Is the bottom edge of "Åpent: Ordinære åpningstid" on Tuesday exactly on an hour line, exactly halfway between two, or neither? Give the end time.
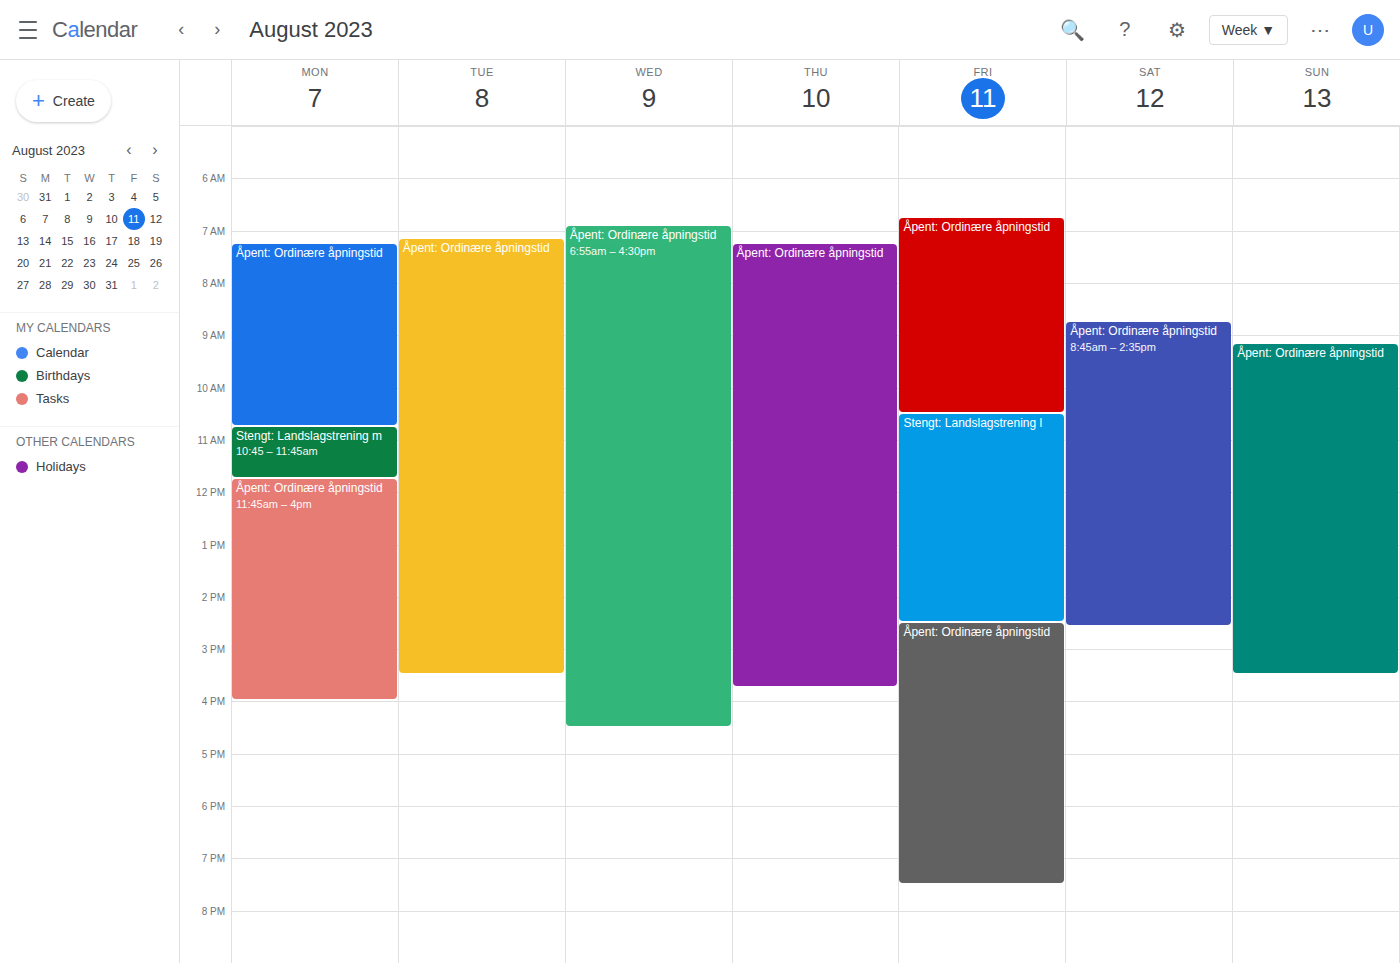
3:30 PM -- halfway between the 3 PM and 4 PM lines.